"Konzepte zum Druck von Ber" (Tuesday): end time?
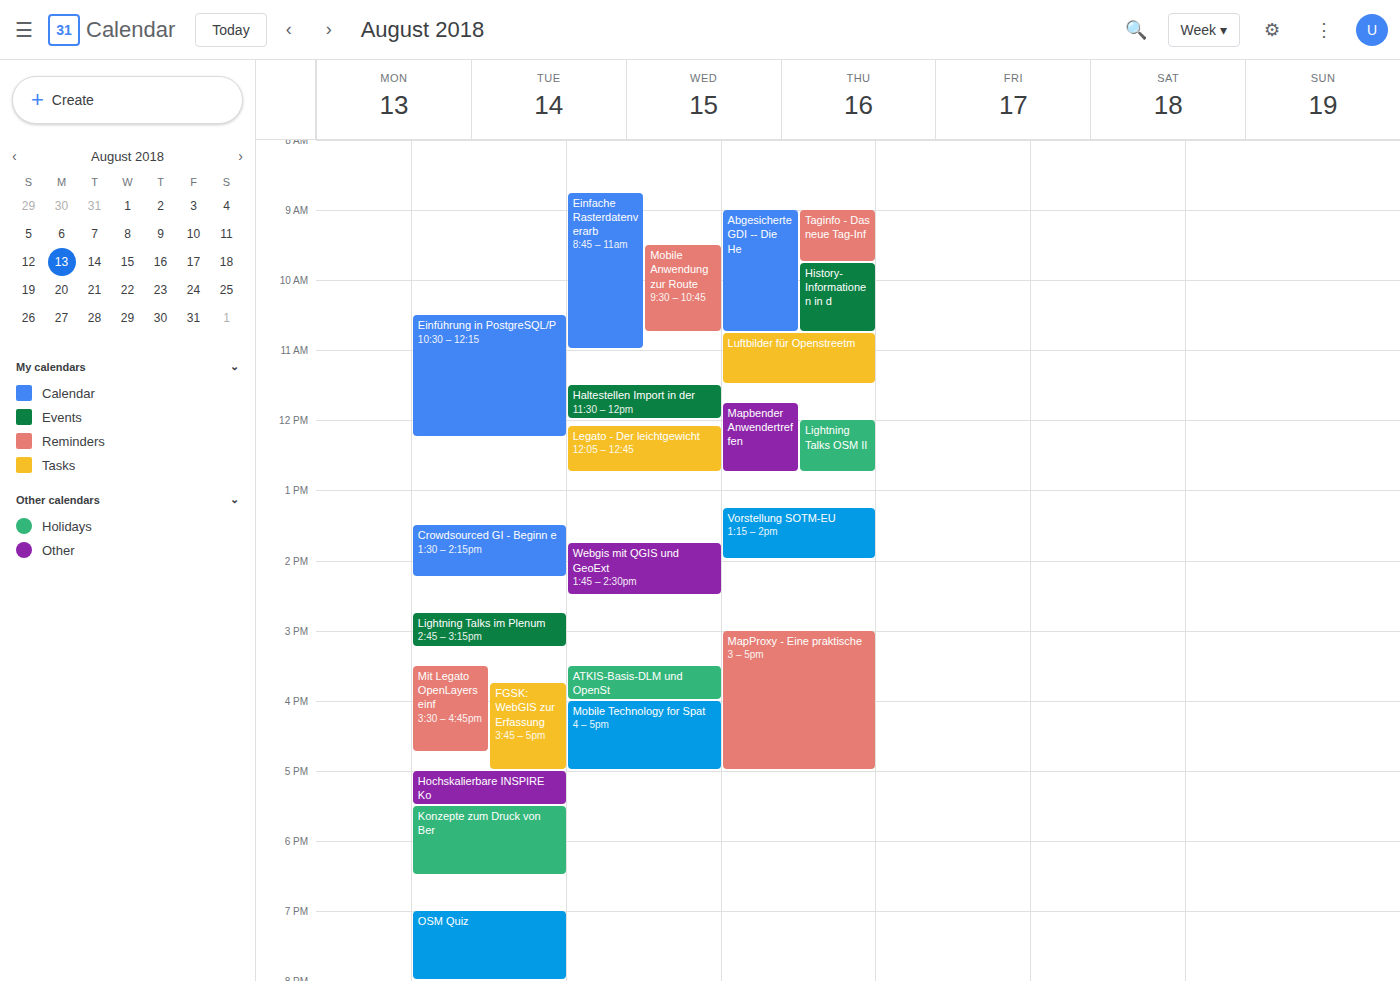
6:30 PM